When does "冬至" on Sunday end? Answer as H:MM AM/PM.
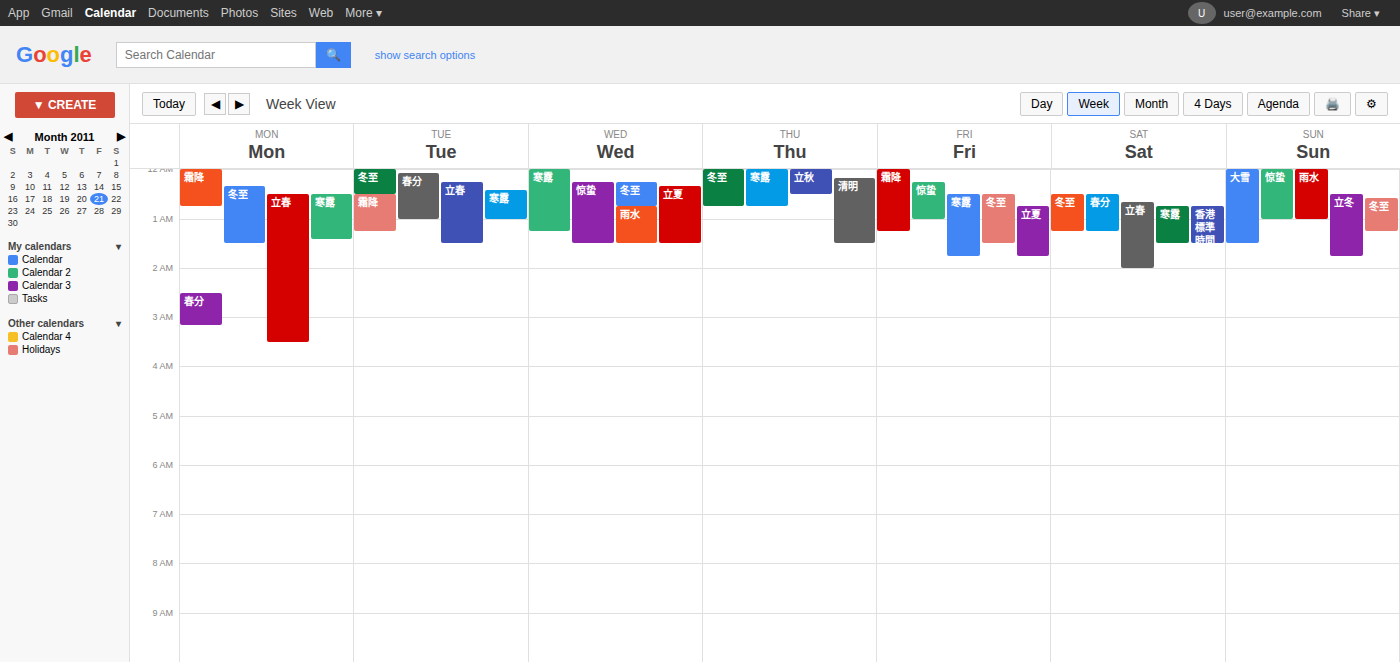
1:15 AM